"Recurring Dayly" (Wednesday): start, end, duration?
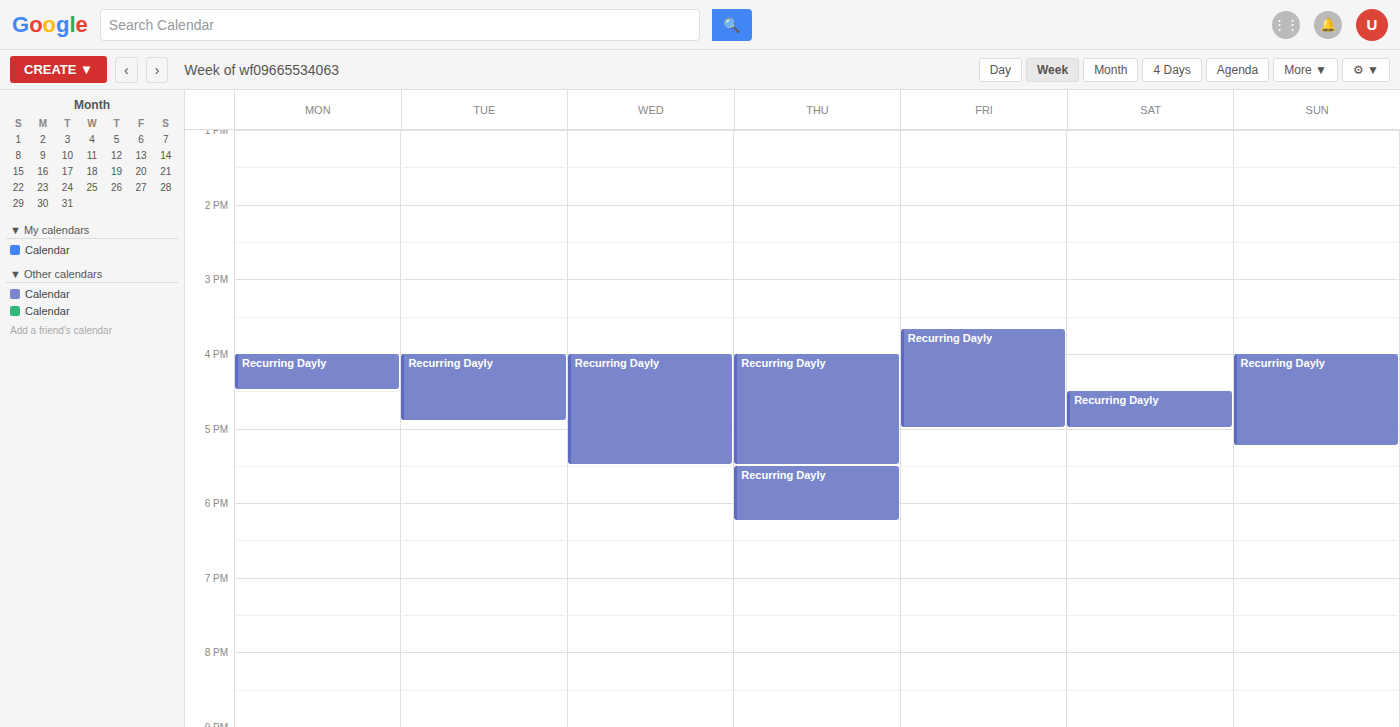
4:00 PM to 5:30 PM, 1 hour 30 minutes